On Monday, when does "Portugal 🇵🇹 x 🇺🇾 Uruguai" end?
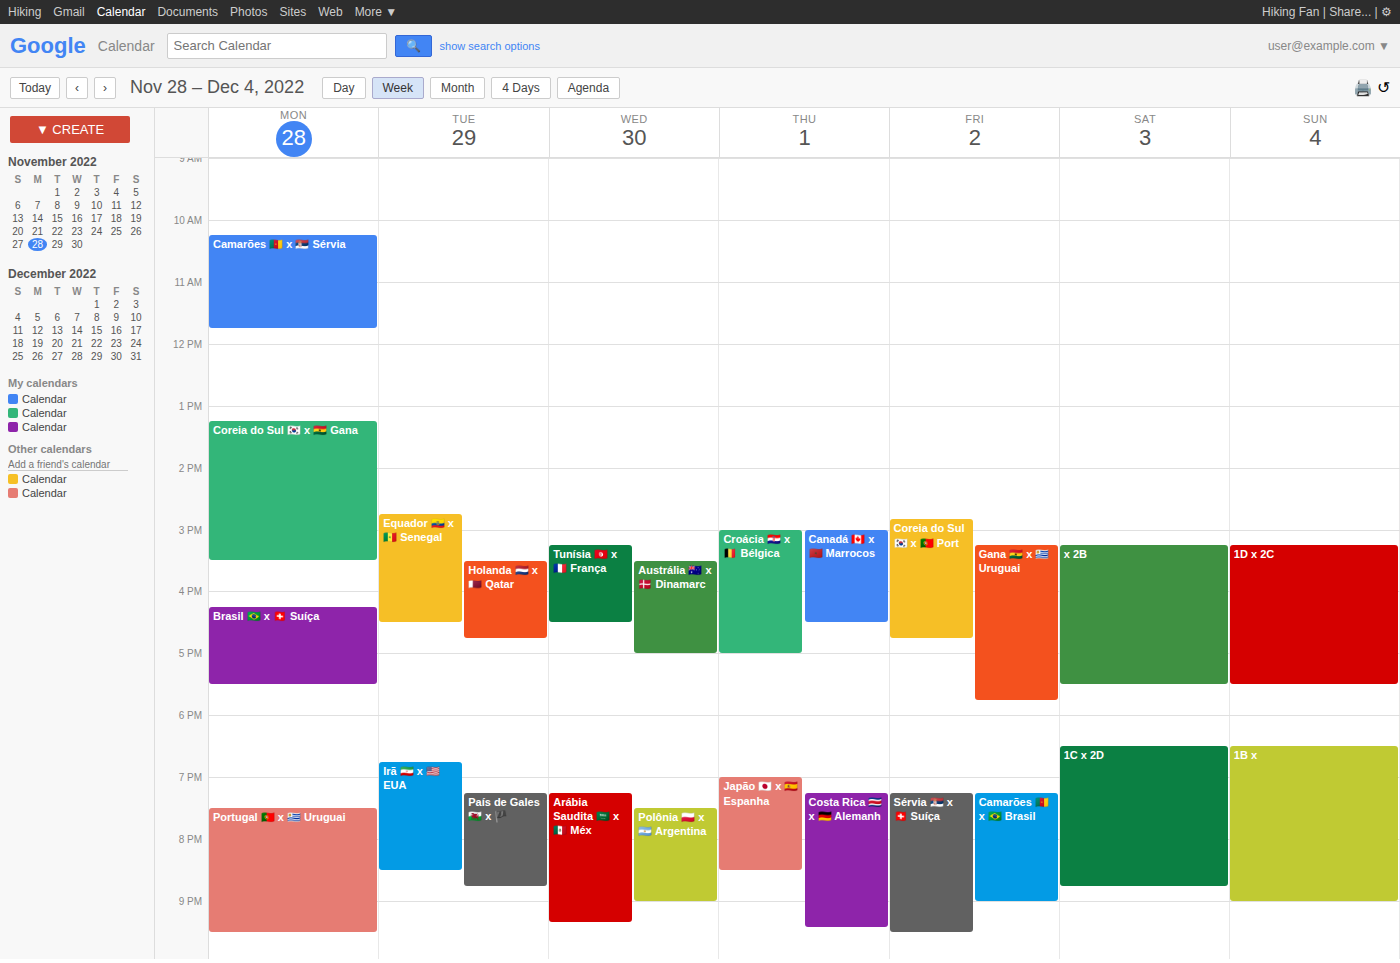
9:30 PM